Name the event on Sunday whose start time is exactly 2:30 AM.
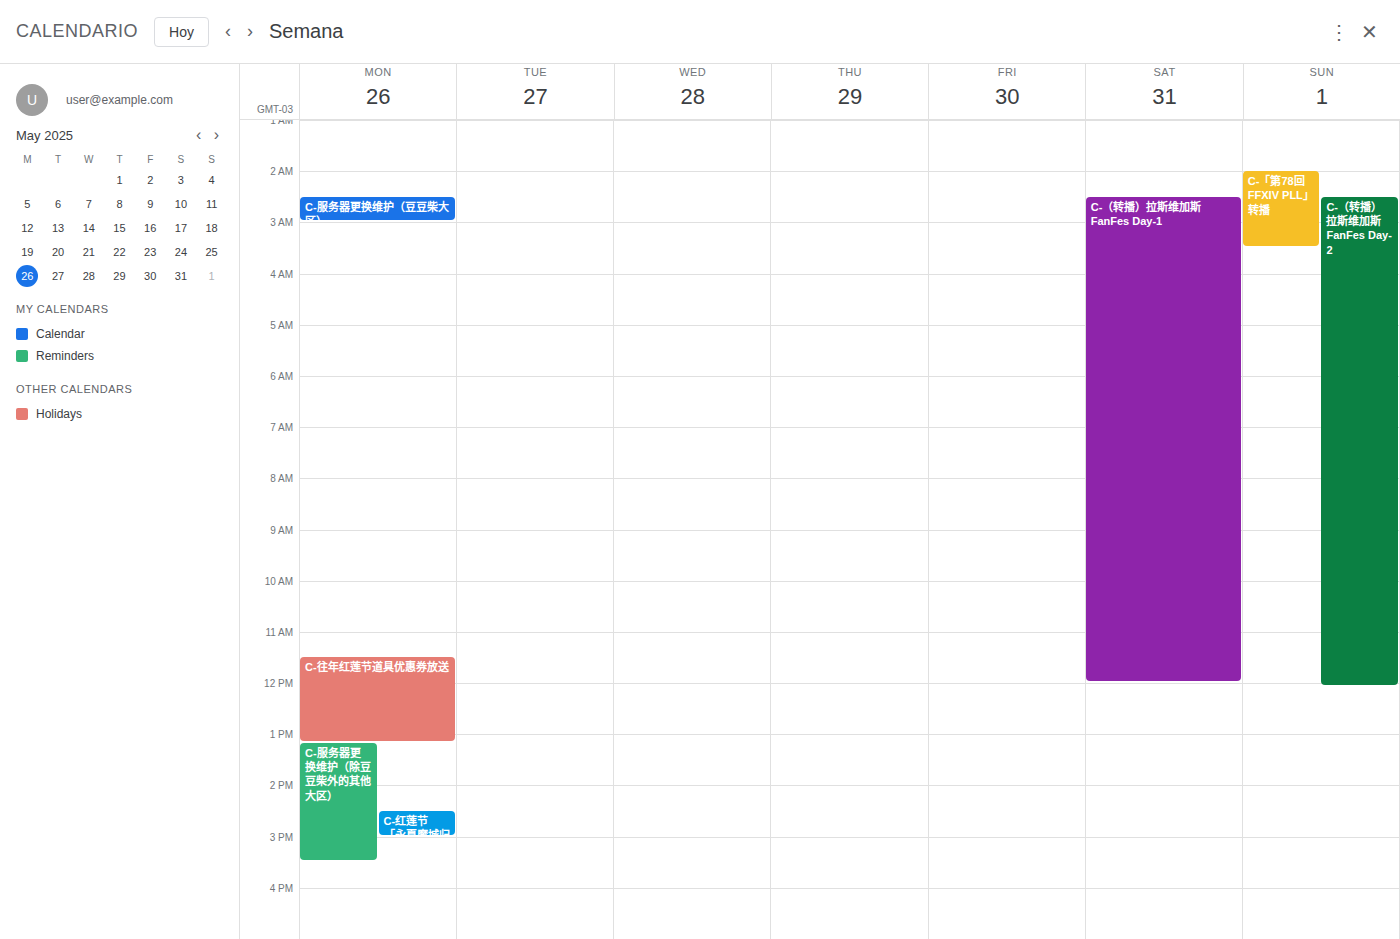
"C-（转播）拉斯维加斯FanFes Day-2"